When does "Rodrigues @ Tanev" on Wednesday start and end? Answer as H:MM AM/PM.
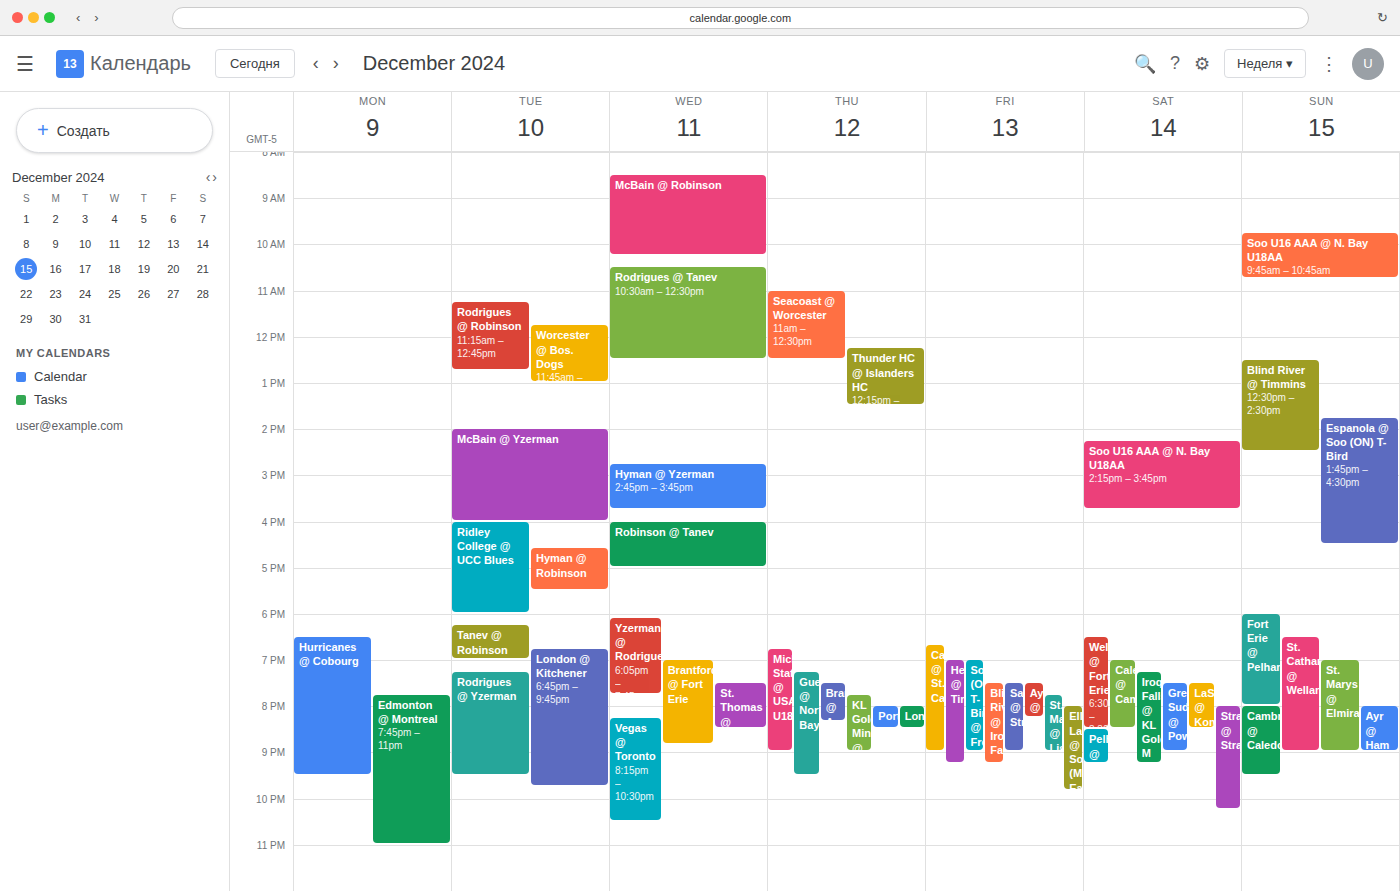
10:30 AM to 12:30 PM